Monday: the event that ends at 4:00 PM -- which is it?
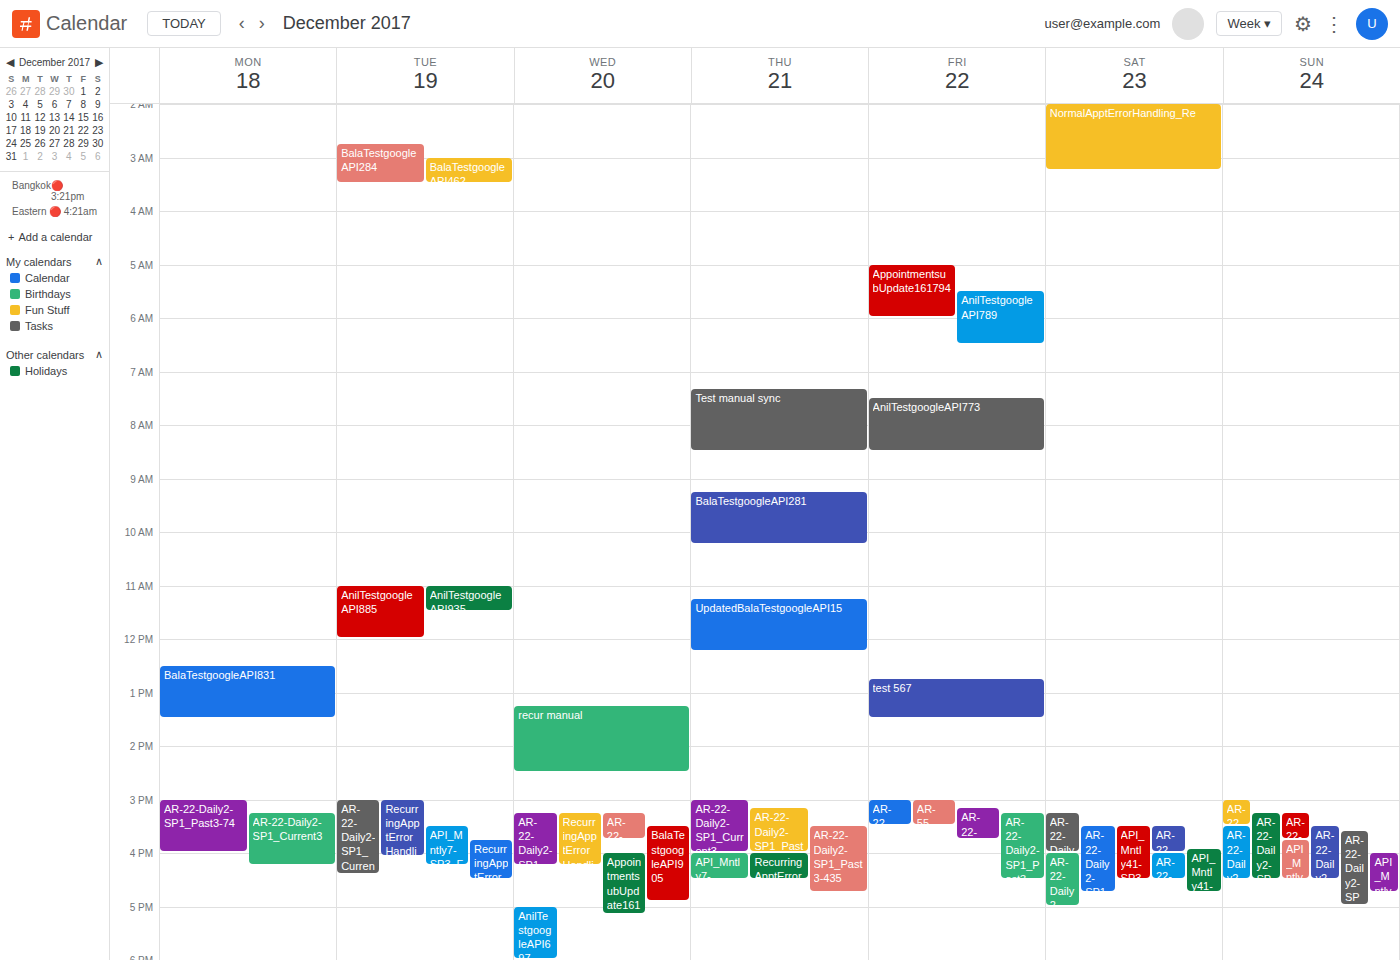
"AR-22-Daily2-SP1_Past3-74"